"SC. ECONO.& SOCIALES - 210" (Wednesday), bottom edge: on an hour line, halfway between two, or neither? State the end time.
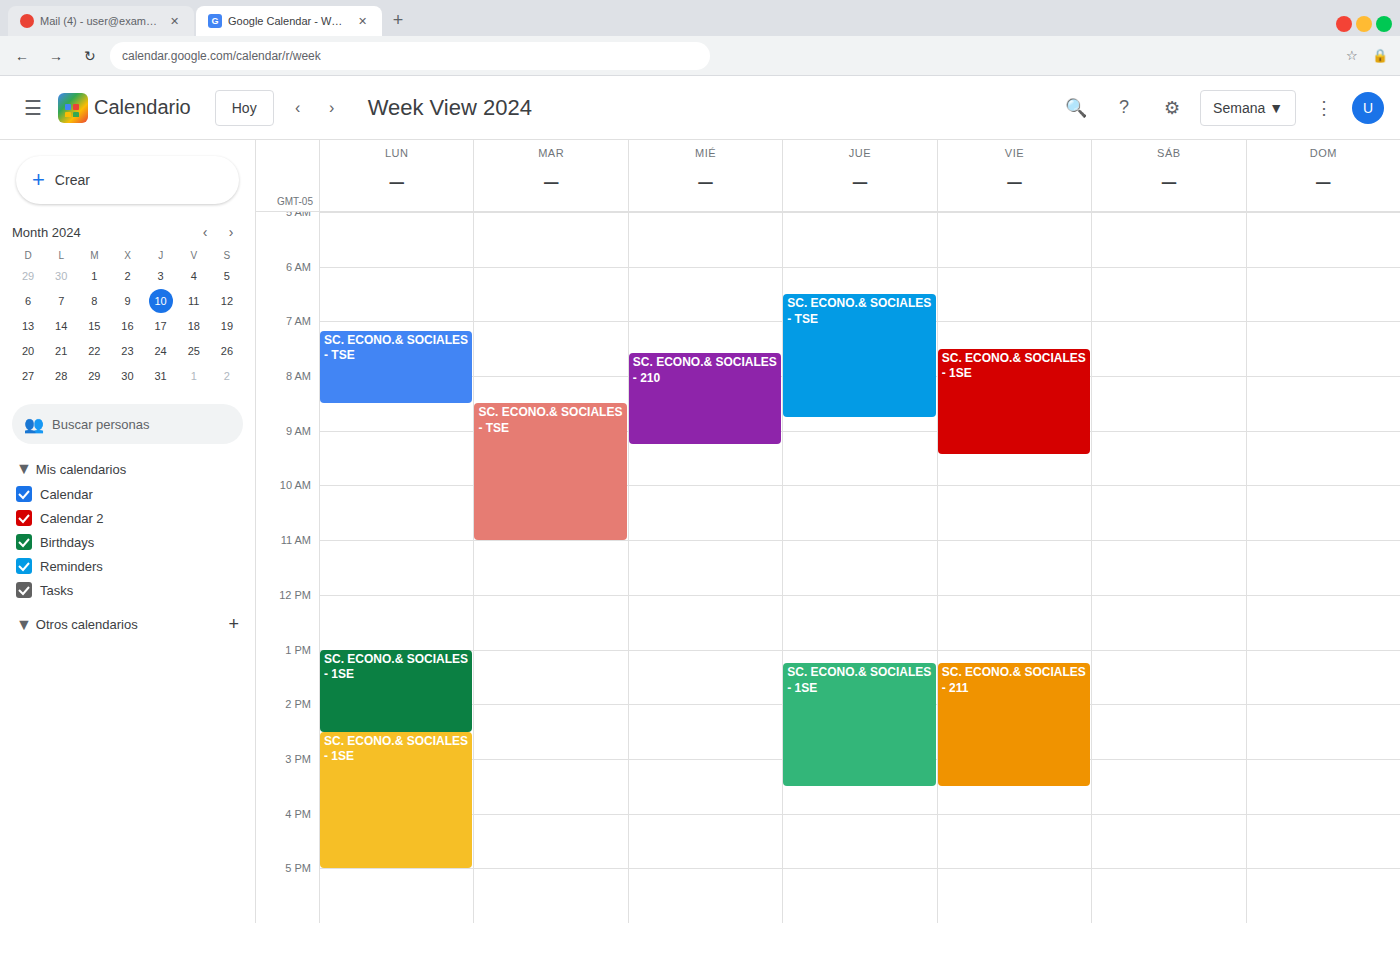
9:15 AM -- neither: a quarter of the way from the 9 AM line to the 10 AM line.